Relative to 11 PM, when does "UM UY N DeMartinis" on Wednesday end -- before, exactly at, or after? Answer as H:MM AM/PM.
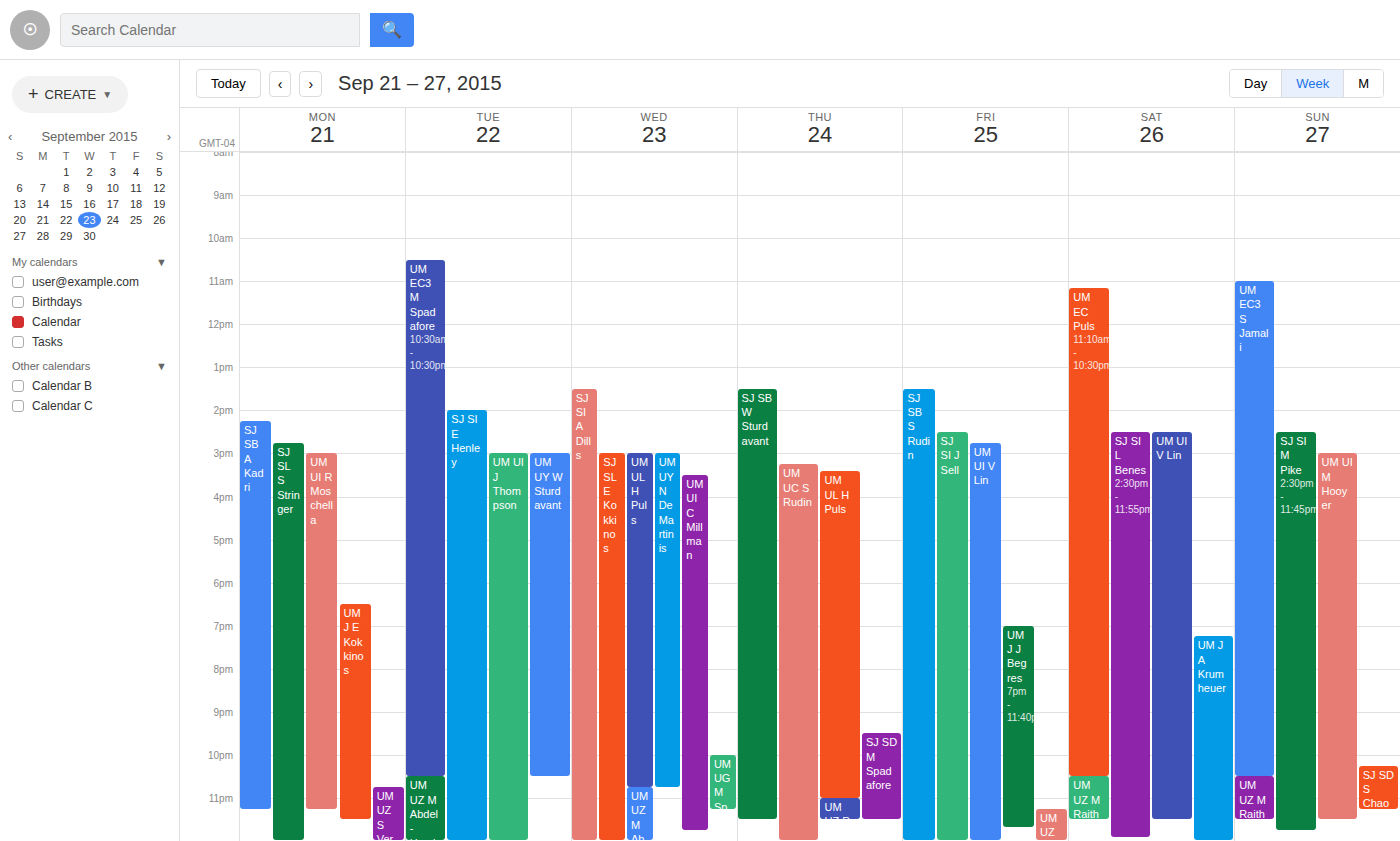
10:45 PM -- before 11 PM, 15 minutes above the 11 PM line.